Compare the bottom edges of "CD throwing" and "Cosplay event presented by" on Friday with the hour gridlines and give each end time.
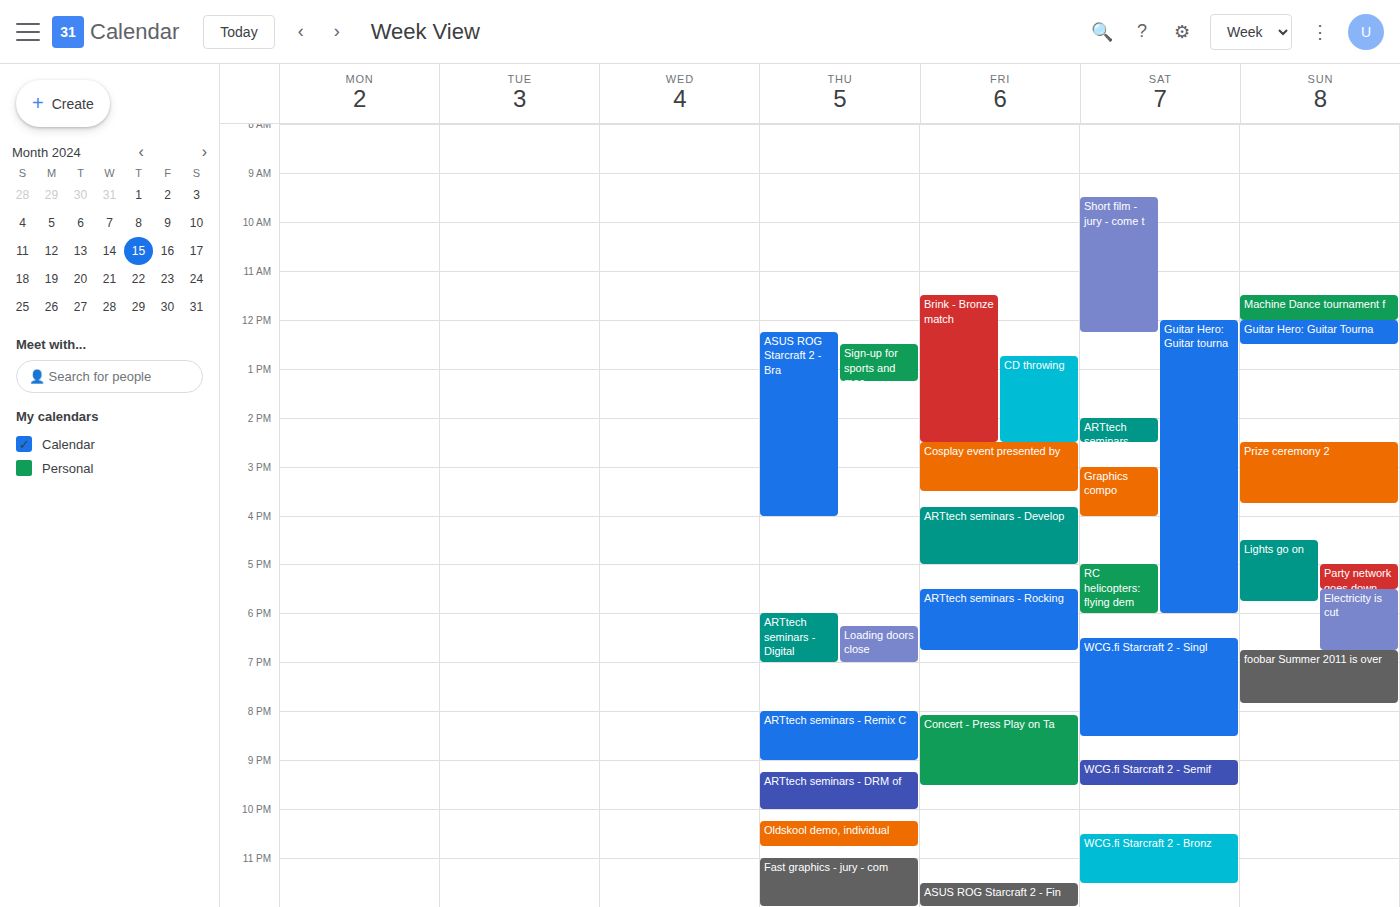
"CD throwing": 14:30, halfway between the 14:00 and 15:00 lines. "Cosplay event presented by": 15:30, halfway between the 15:00 and 16:00 lines.